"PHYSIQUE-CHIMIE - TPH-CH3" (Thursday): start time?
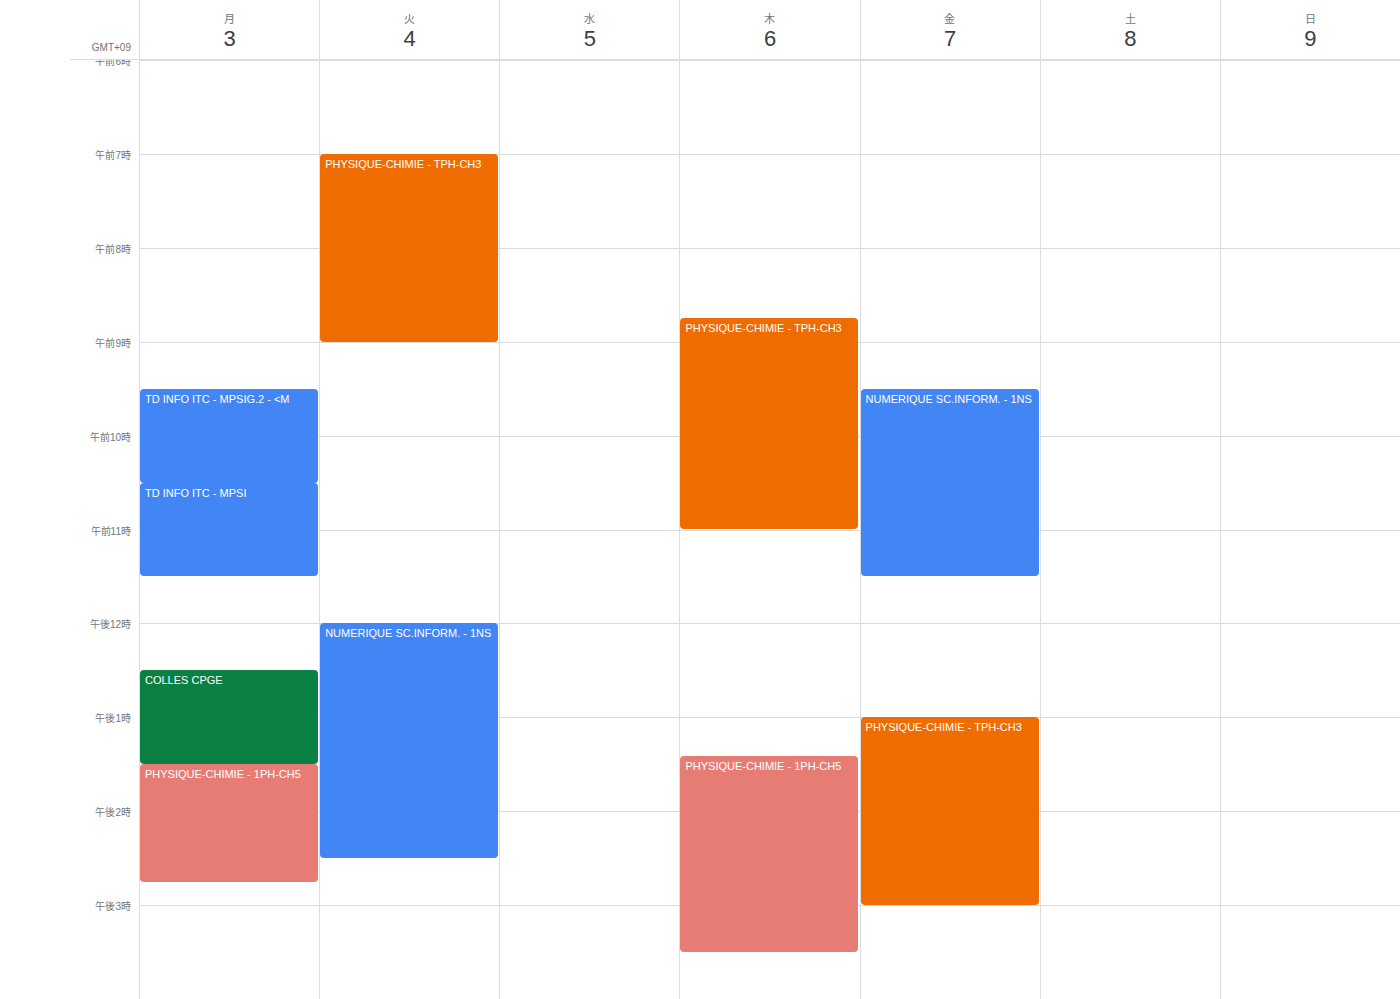
8:45 AM